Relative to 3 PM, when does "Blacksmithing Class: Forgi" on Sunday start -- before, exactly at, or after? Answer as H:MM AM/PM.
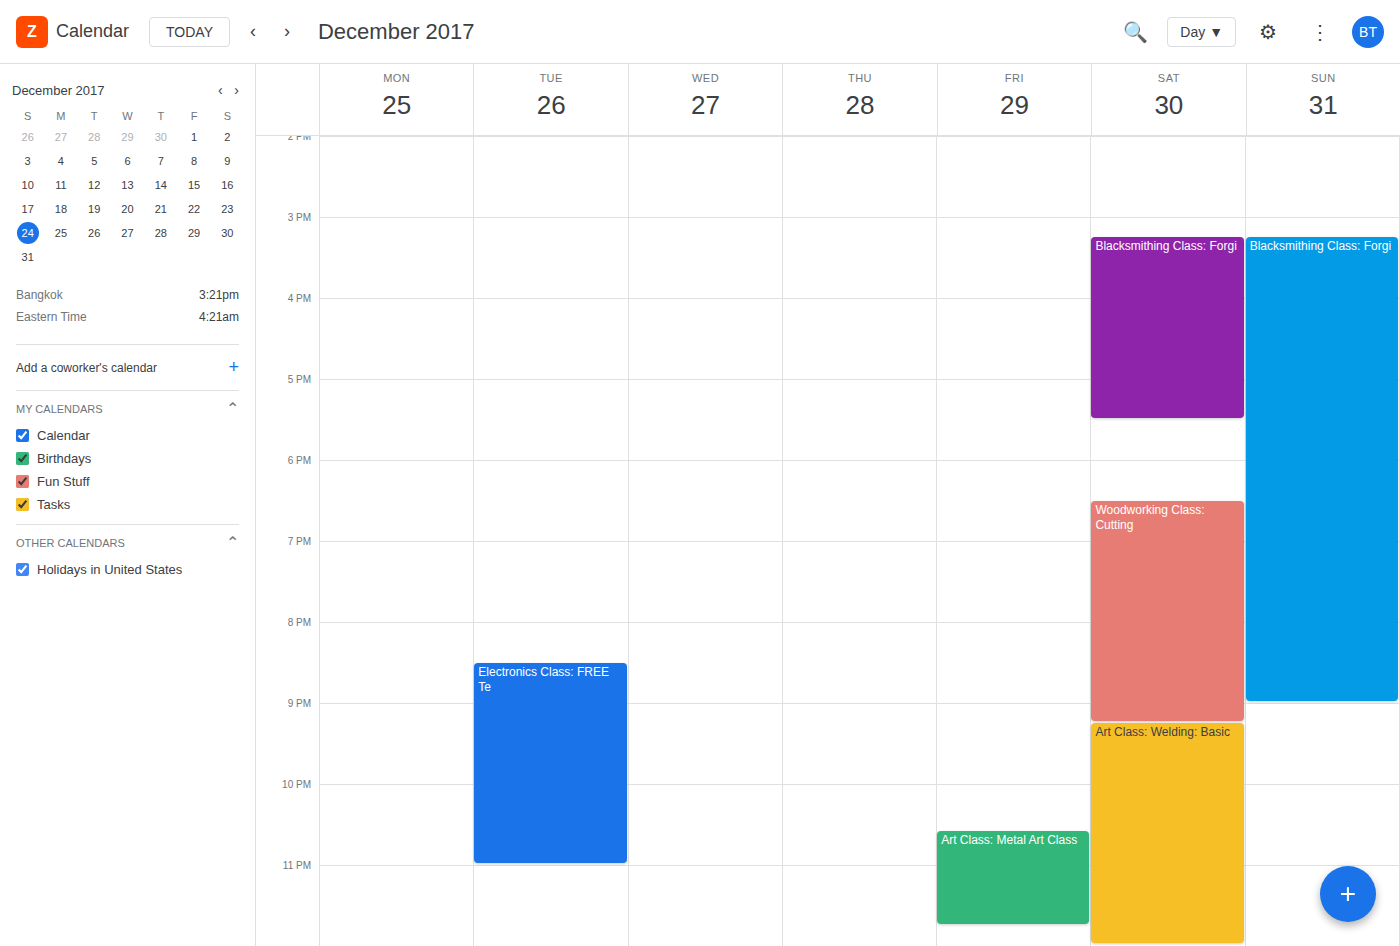
3:15 PM -- after 3 PM, 15 minutes below the 3 PM line.